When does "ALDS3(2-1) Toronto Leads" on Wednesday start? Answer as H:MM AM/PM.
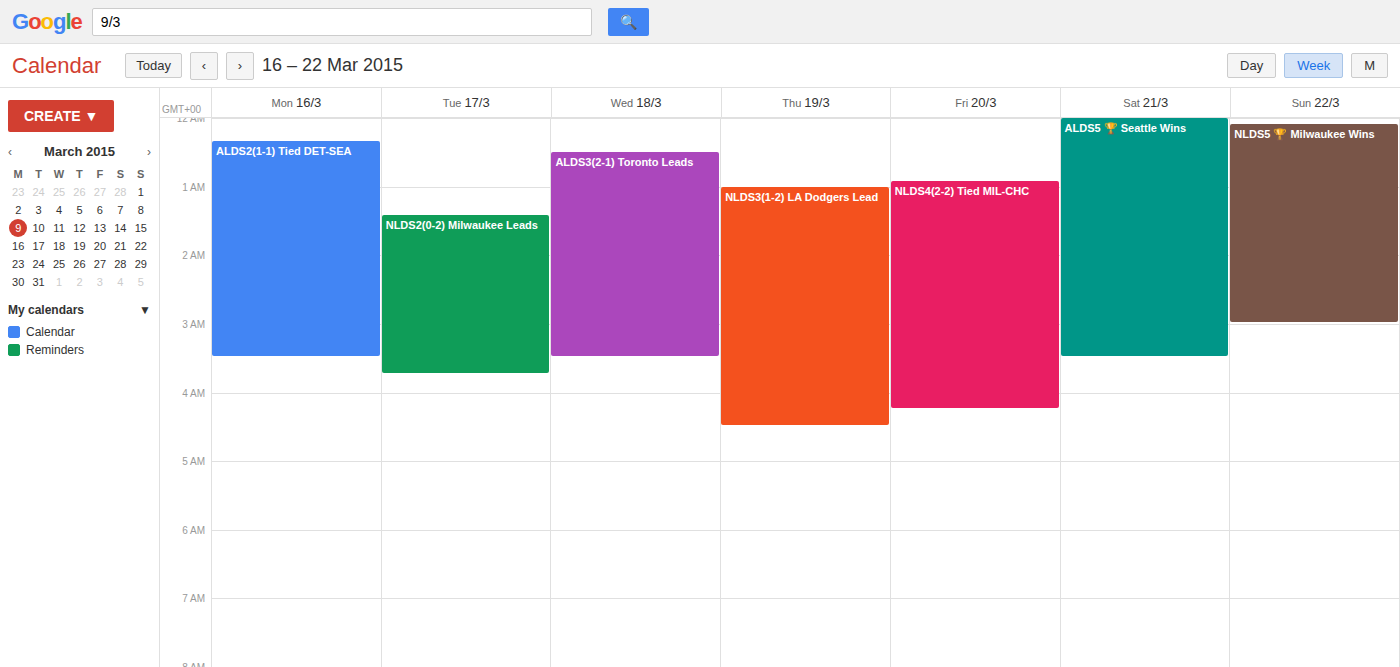
12:30 AM